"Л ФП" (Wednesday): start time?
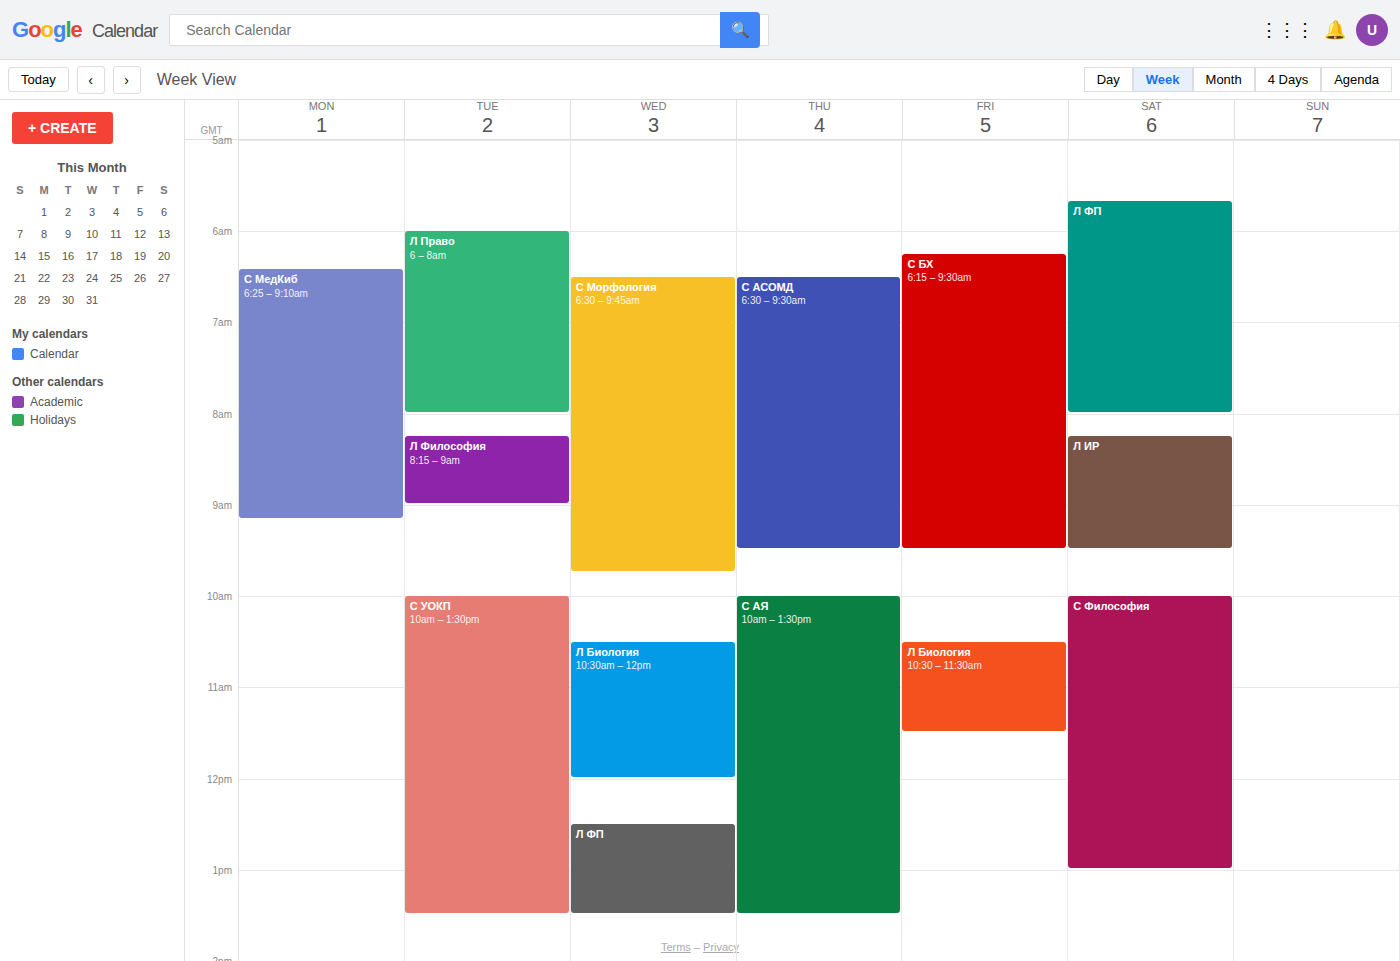
12:30 PM